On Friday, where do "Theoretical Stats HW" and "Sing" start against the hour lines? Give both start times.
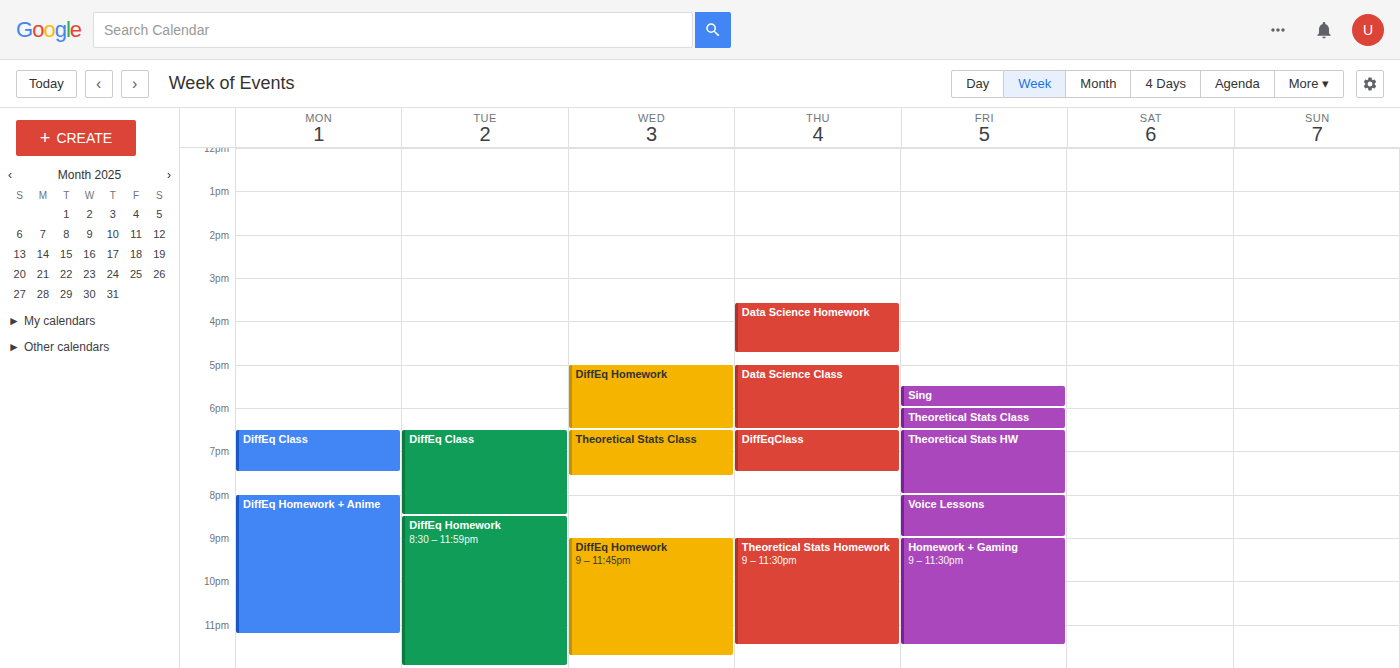
"Theoretical Stats HW": 6:30 PM, halfway between the 6 PM and 7 PM lines. "Sing": 5:30 PM, halfway between the 5 PM and 6 PM lines.